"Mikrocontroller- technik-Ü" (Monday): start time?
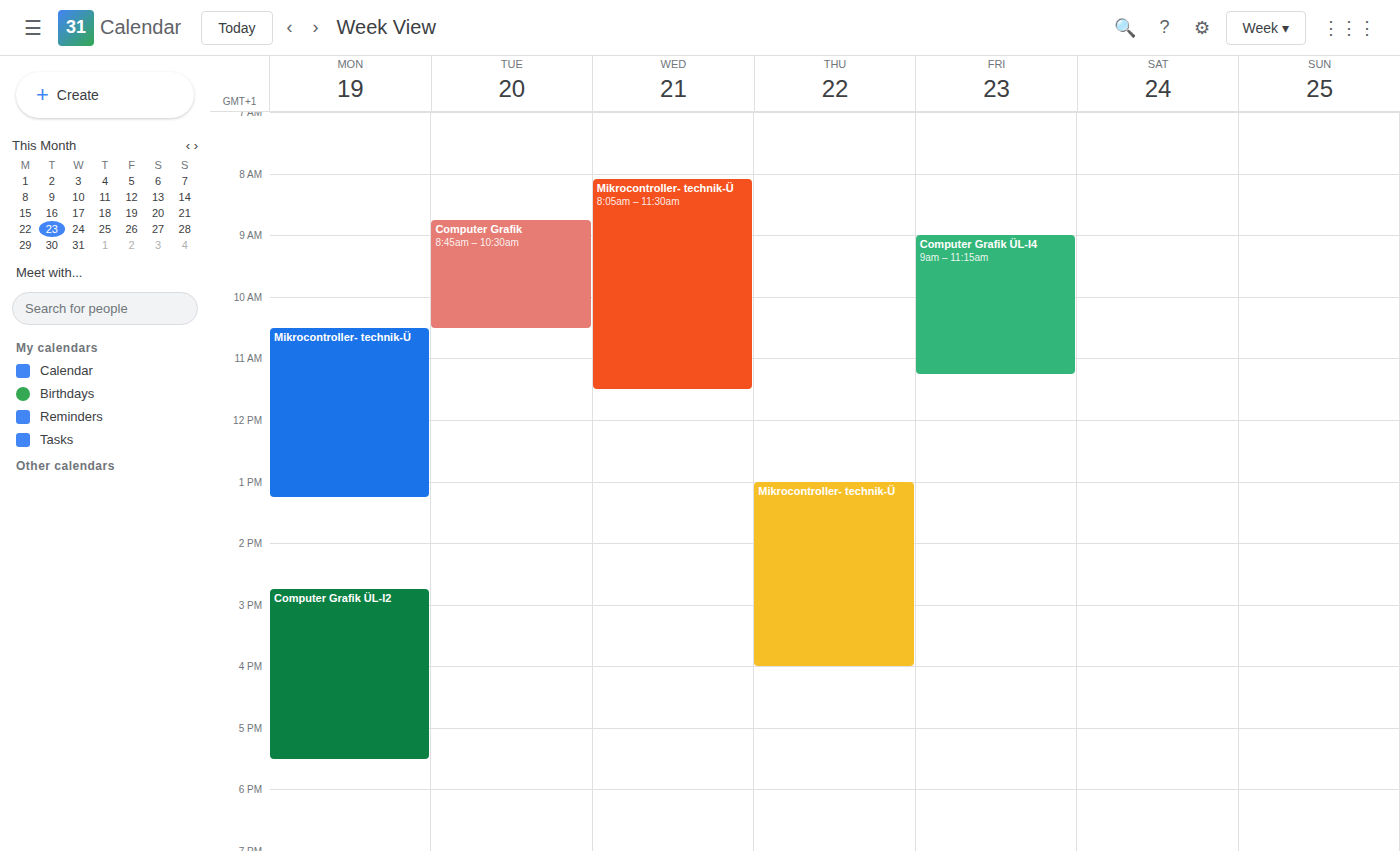
10:30 AM